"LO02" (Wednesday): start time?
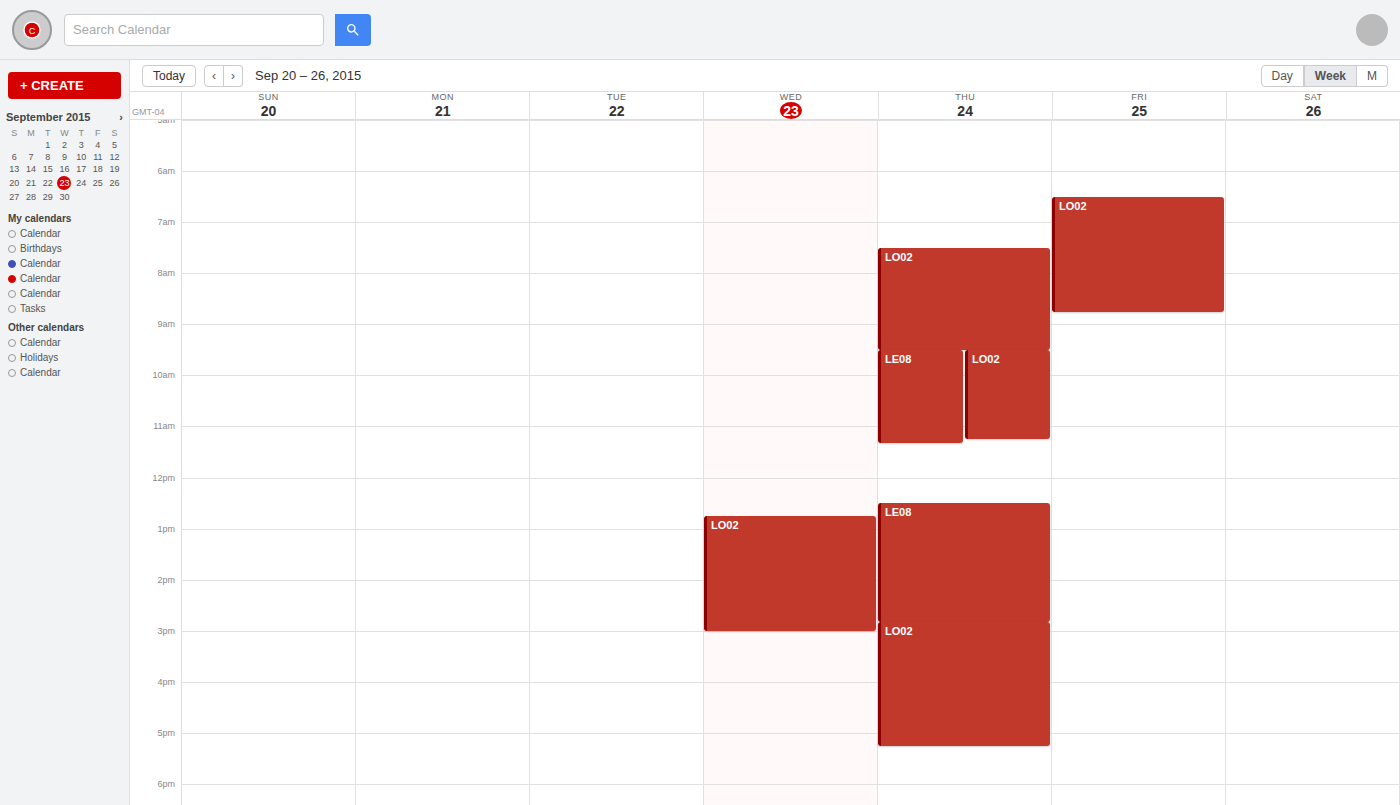
12:45 PM